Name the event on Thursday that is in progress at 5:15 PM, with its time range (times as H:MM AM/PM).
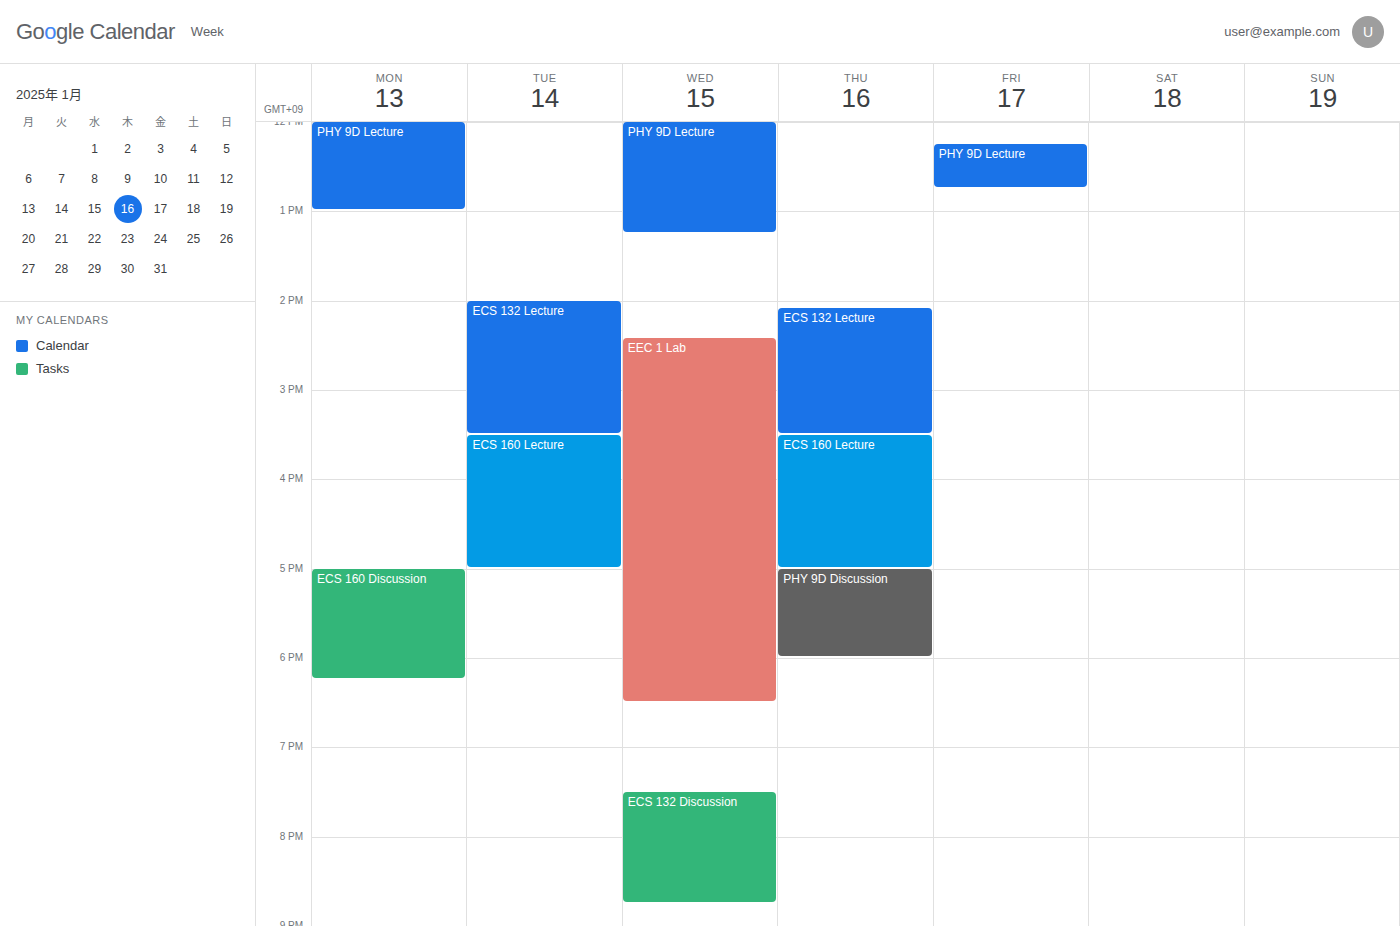
"PHY 9D Discussion", 5:00 PM to 6:00 PM